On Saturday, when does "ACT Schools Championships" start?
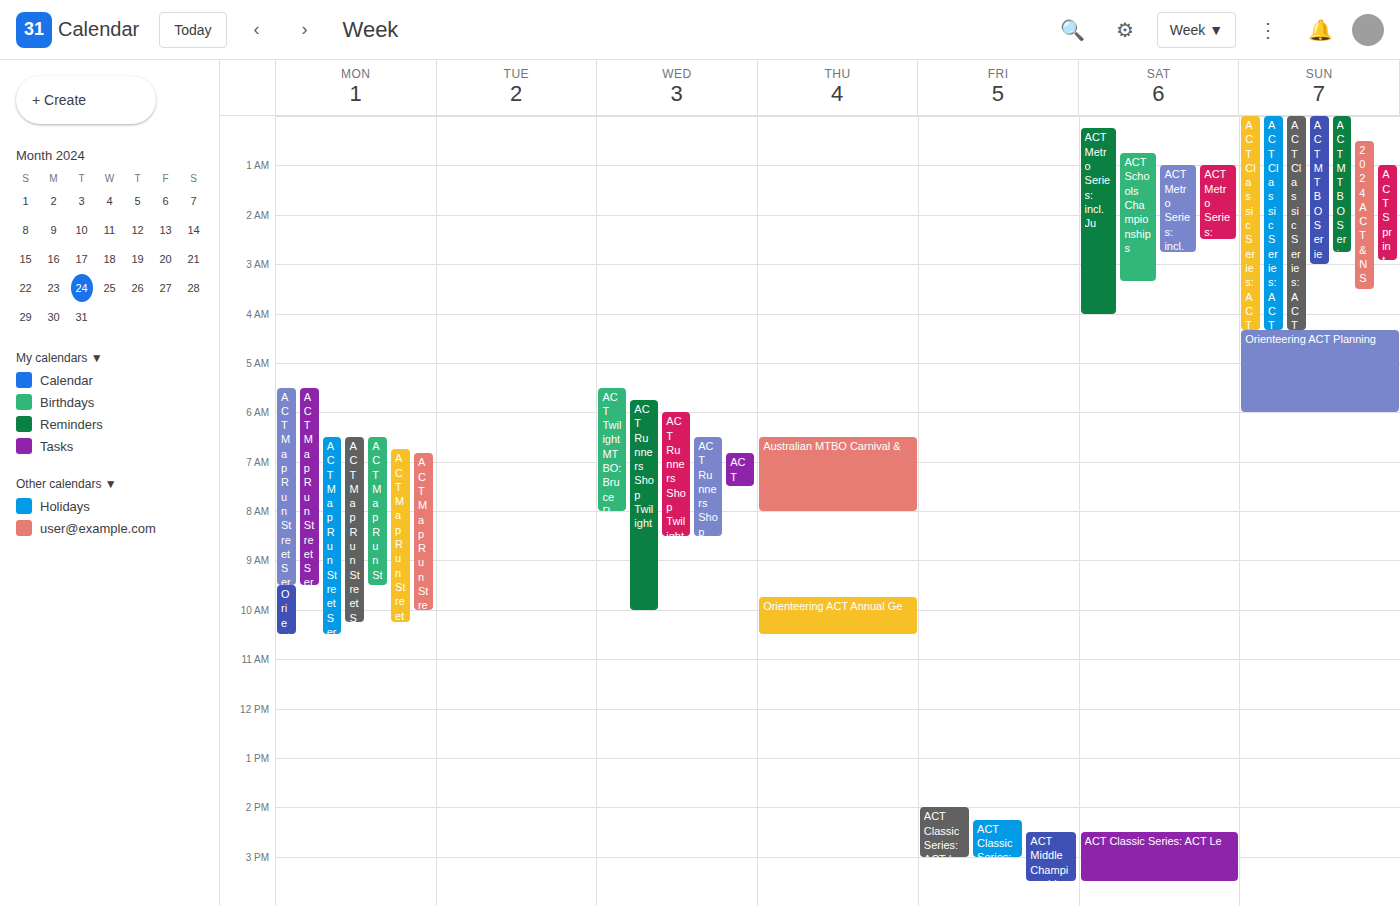
12:45 AM